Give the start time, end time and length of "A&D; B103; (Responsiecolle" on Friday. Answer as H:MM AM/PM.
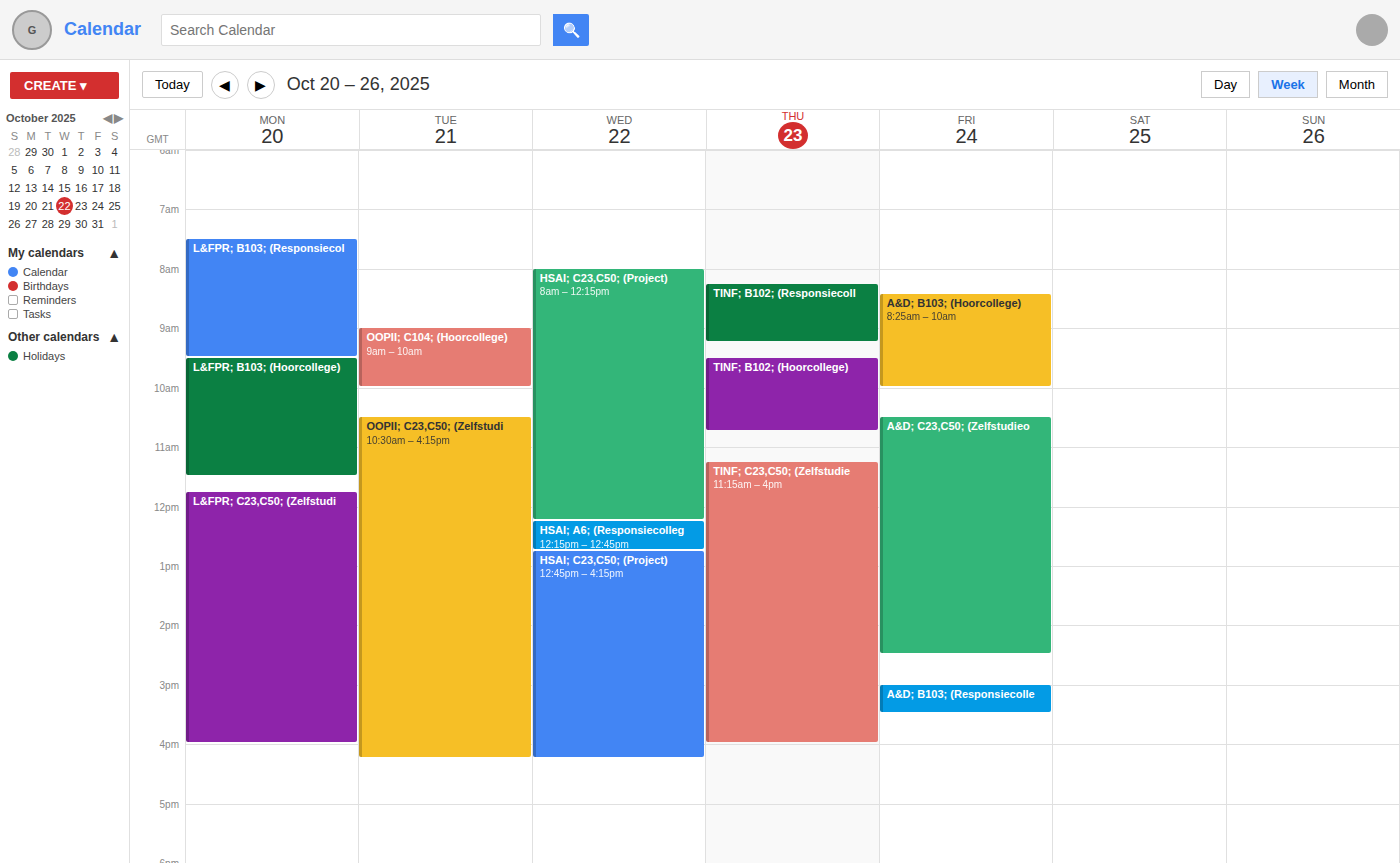
3:00 PM to 3:30 PM, 30 minutes